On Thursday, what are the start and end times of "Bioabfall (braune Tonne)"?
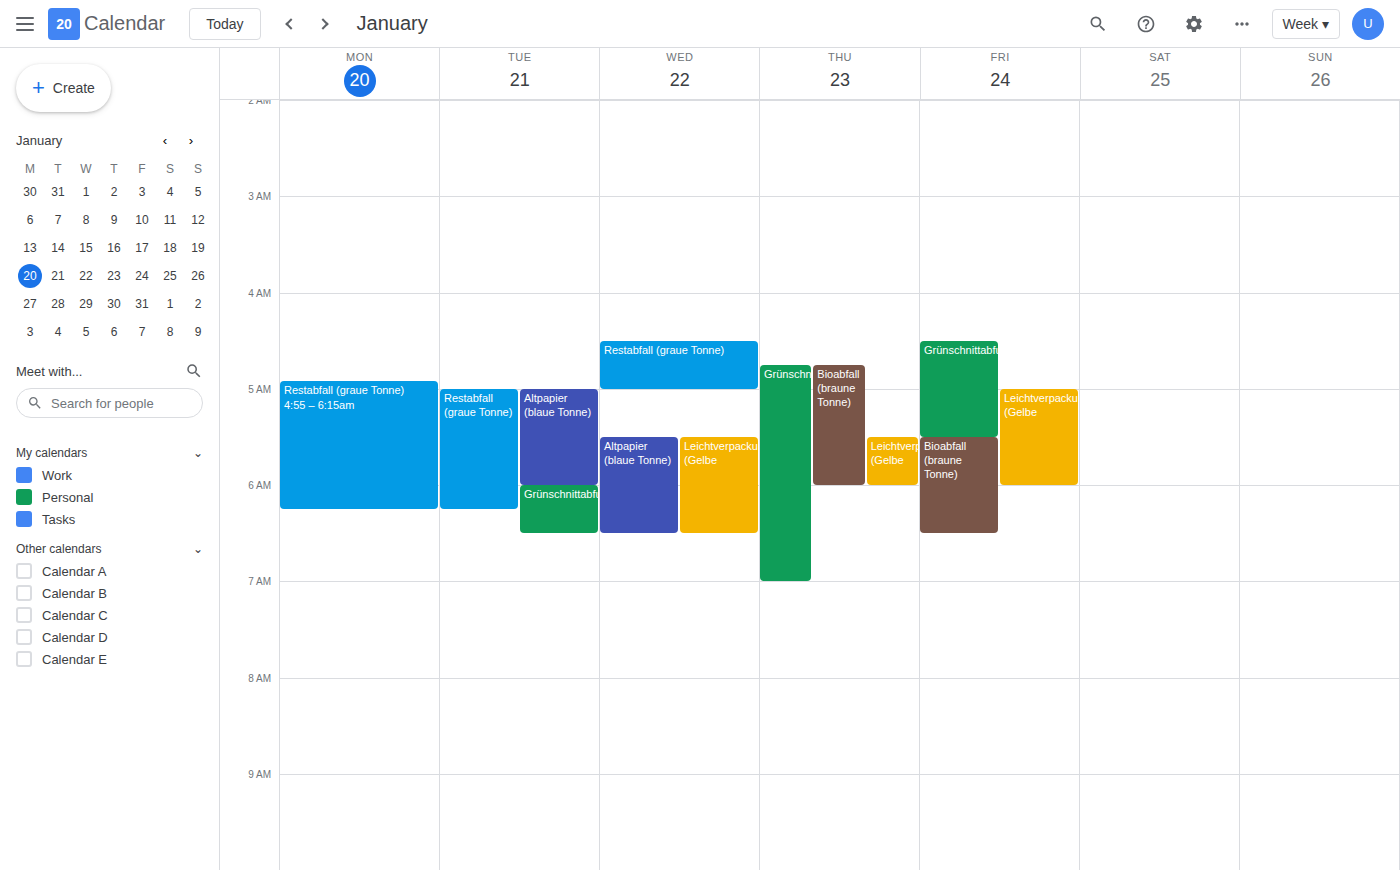
4:45 AM to 6:00 AM